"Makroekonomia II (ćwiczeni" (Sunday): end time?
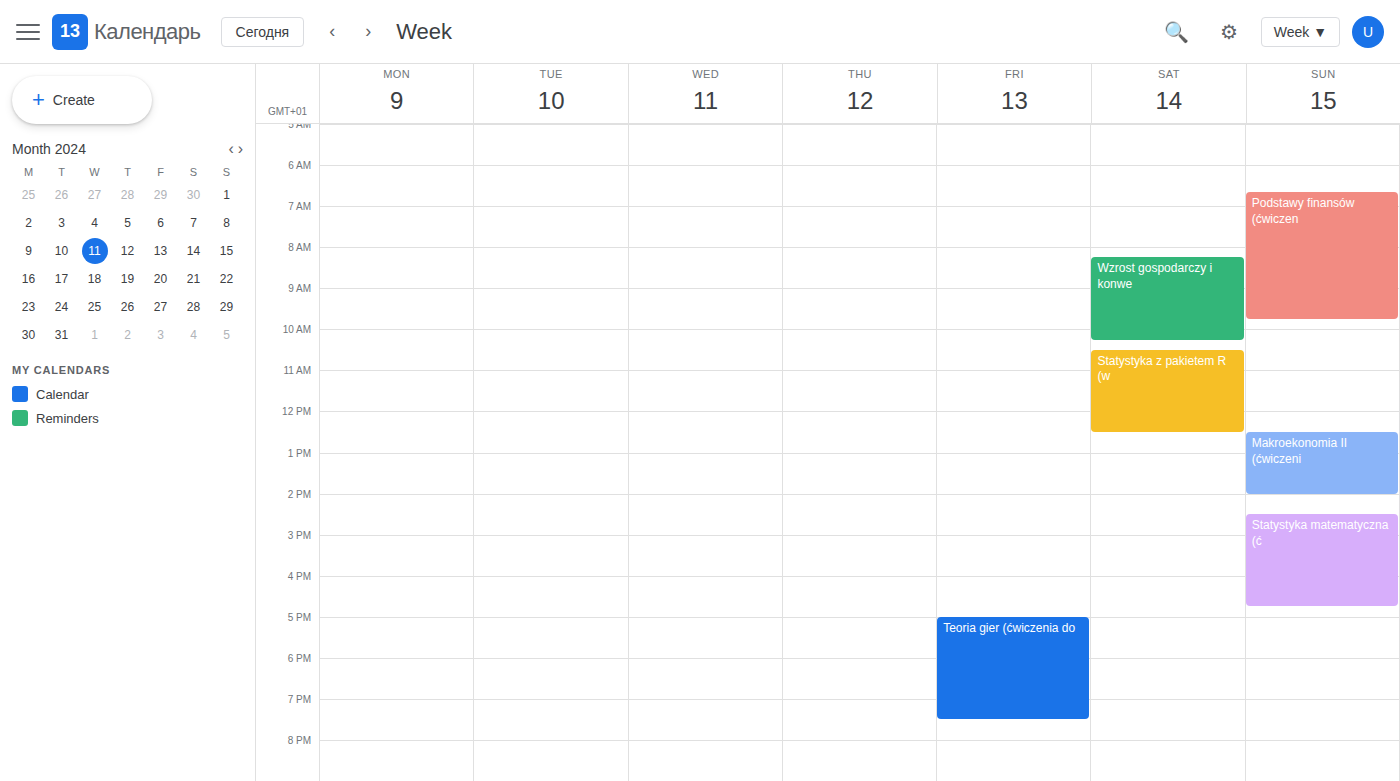
2:00 PM